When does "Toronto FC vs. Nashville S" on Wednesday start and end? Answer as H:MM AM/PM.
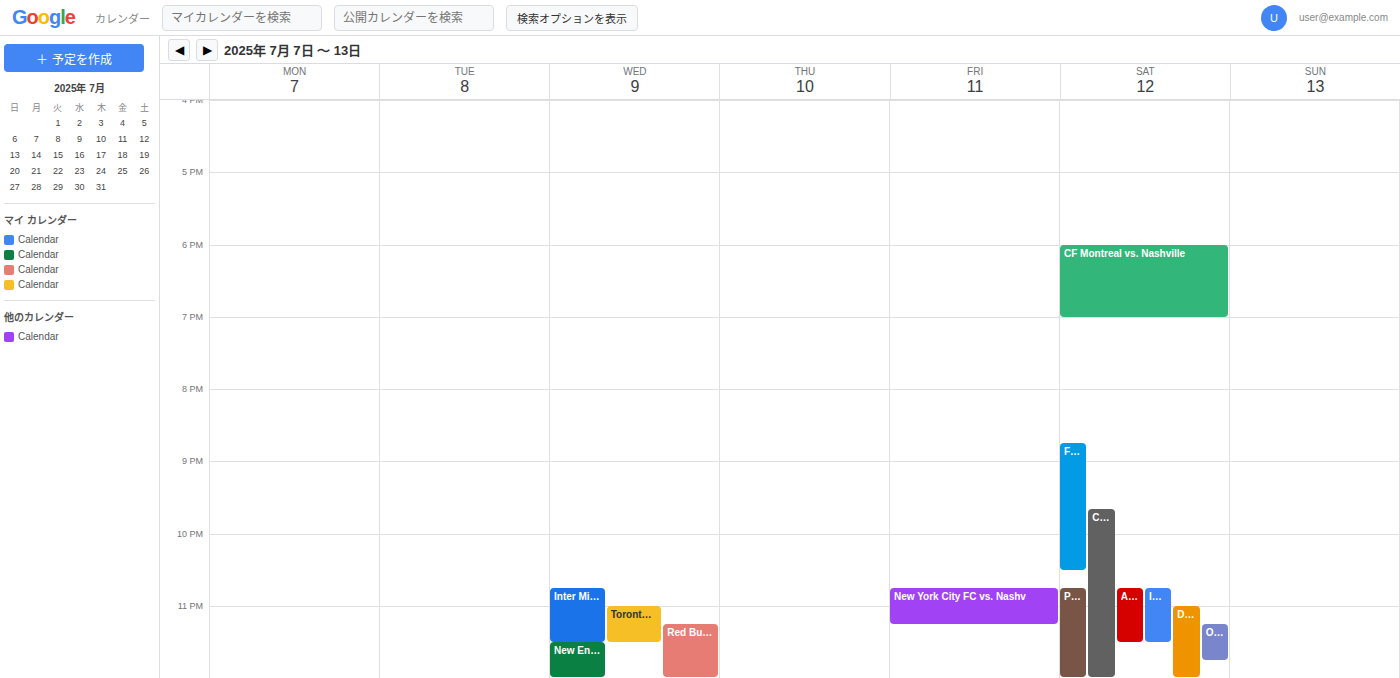
11:00 PM to 11:30 PM